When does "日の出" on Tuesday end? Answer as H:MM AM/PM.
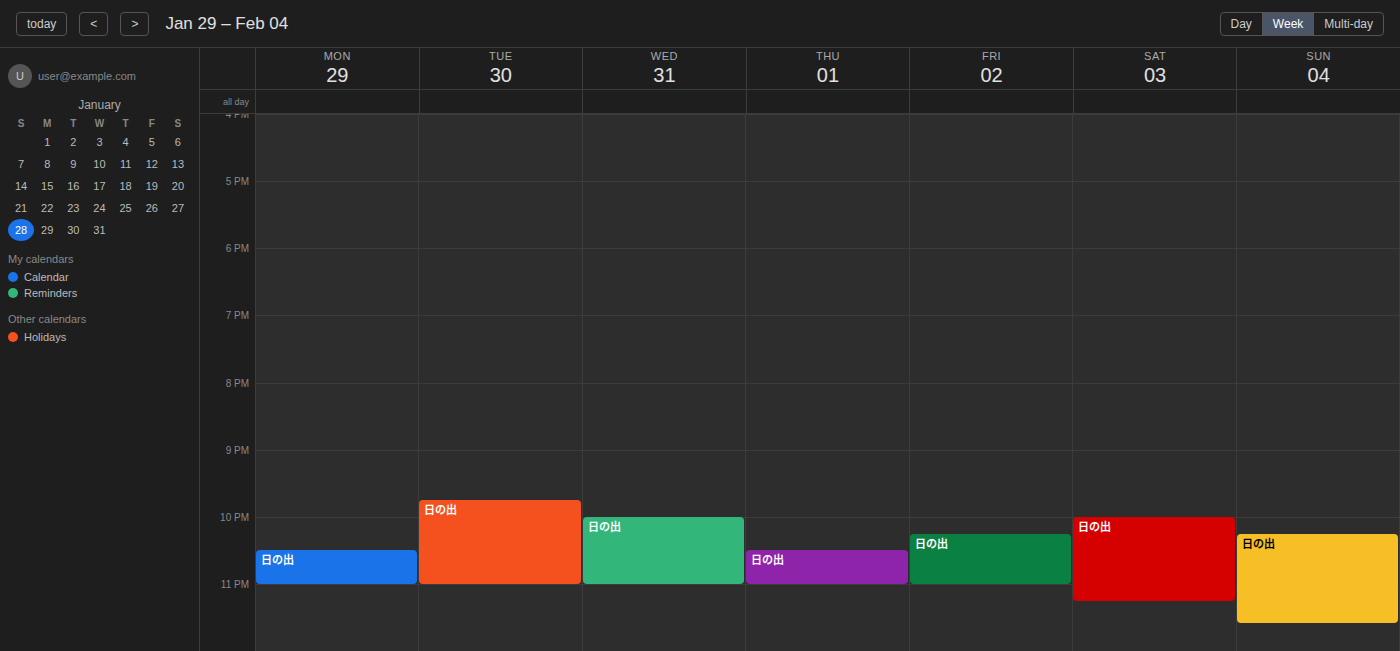
11:00 PM